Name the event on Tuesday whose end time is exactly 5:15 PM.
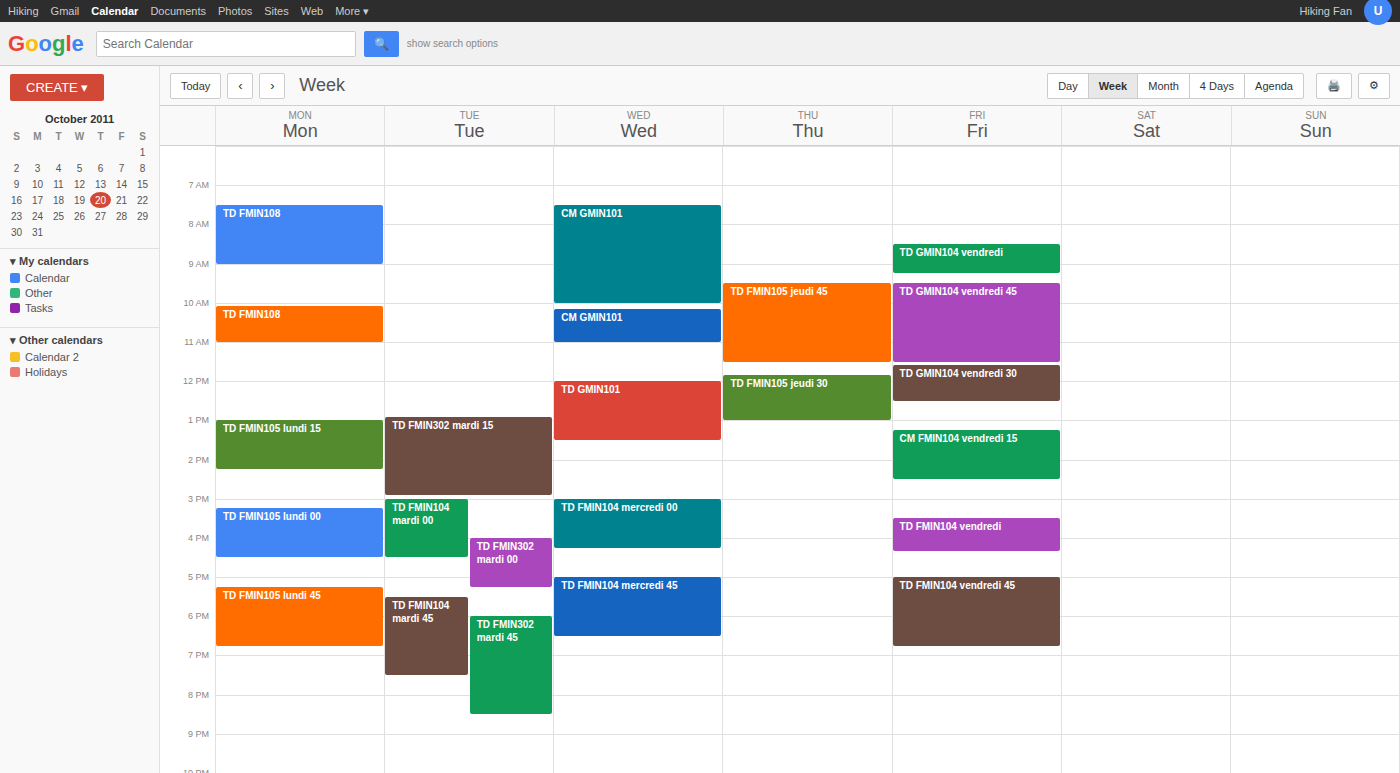
"TD FMIN302 mardi 00"